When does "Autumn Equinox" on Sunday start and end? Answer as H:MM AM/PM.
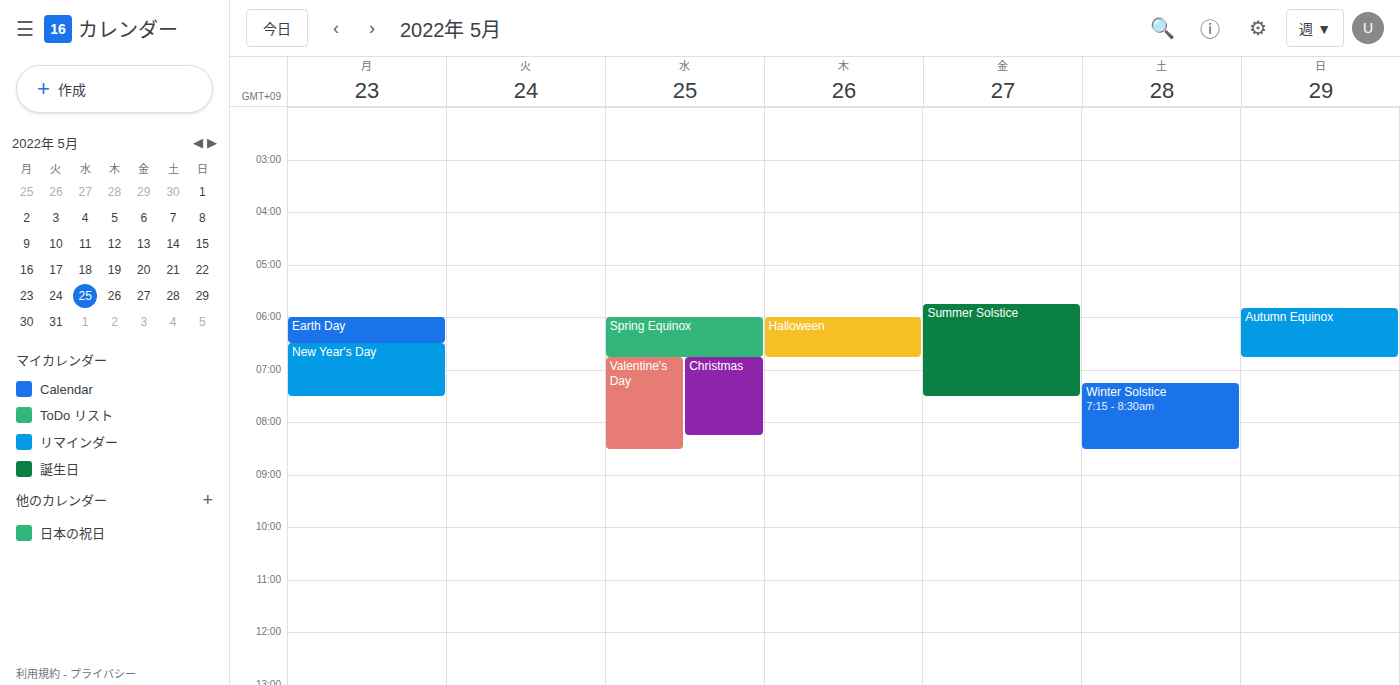
5:50 AM to 6:45 AM